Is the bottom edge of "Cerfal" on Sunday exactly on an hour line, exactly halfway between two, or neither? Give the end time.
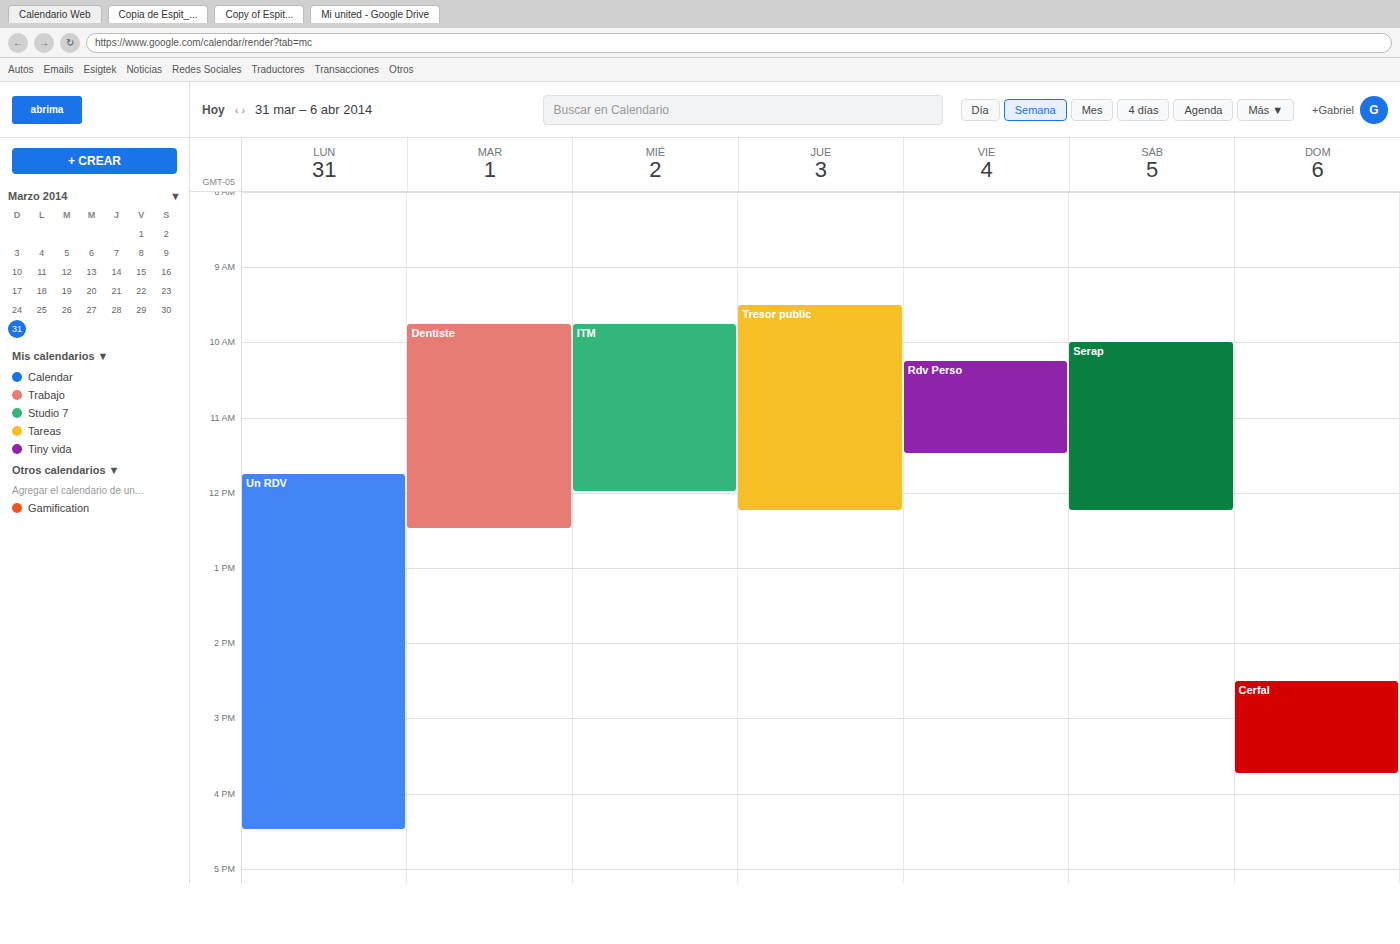
3:45 PM -- neither: three quarters of the way from the 3 PM line to the 4 PM line.